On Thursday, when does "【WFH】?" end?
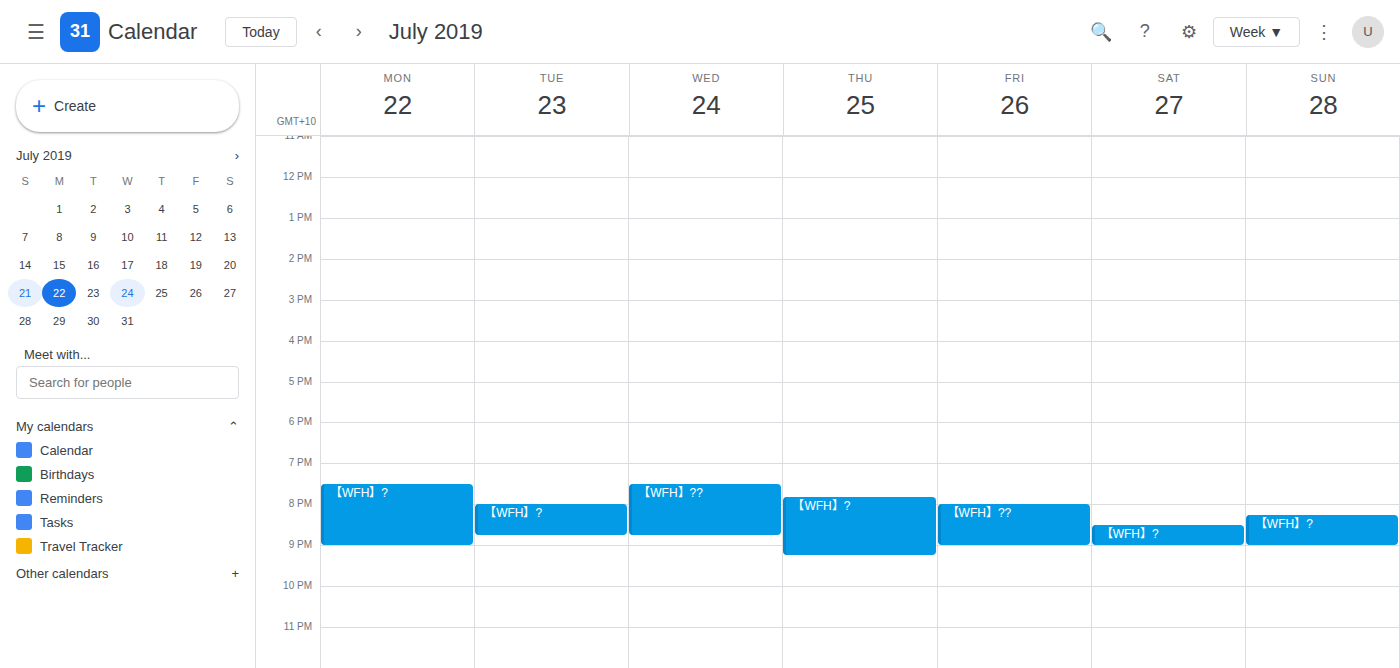
21:15